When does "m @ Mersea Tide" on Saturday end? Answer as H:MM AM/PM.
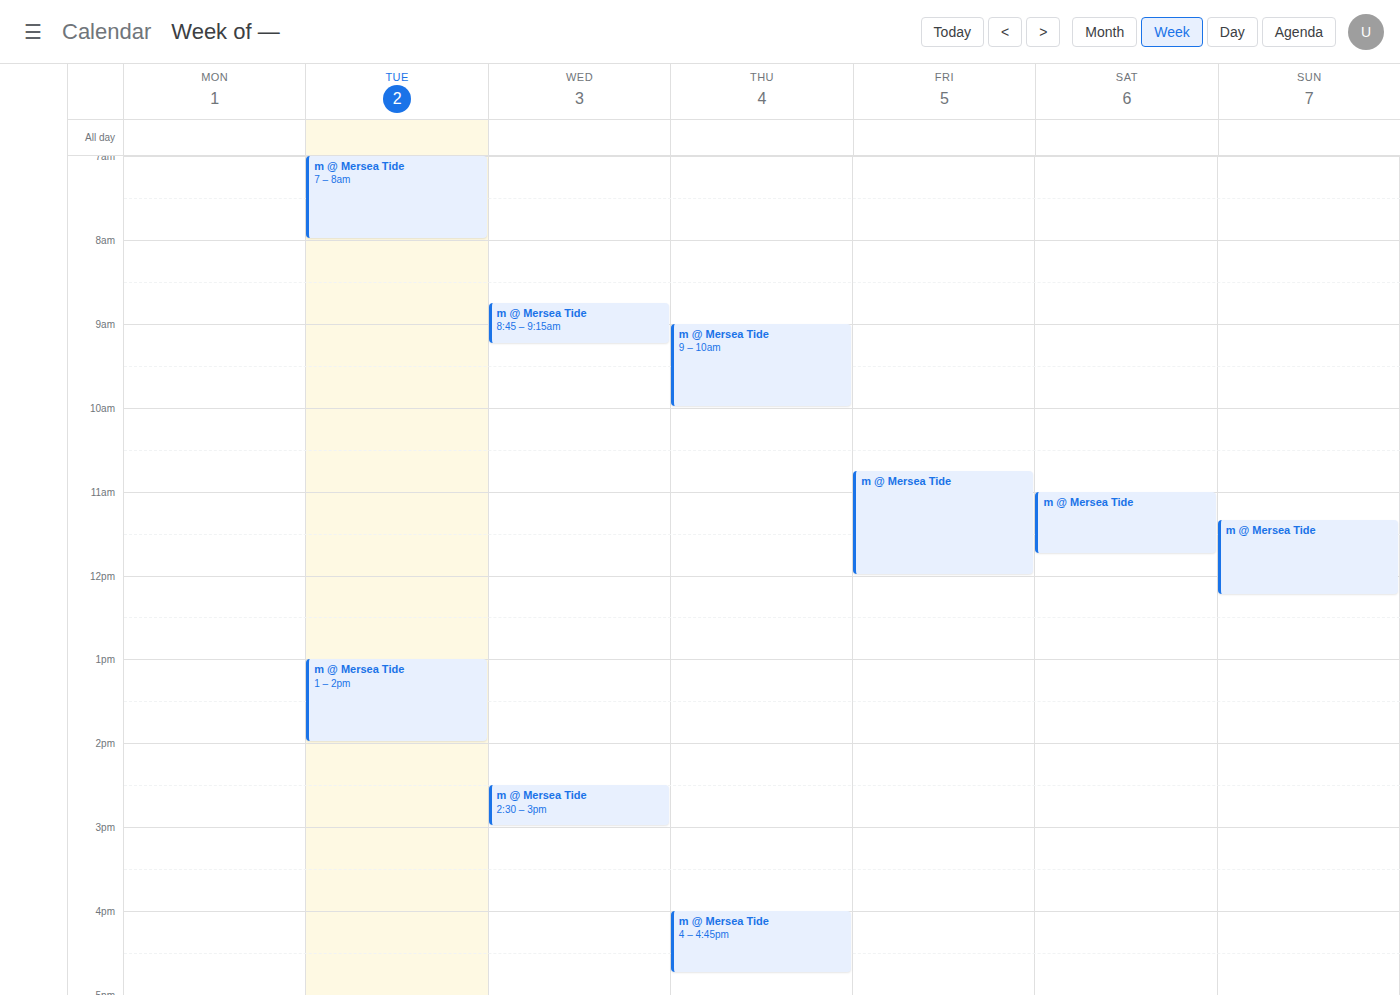
11:45 AM